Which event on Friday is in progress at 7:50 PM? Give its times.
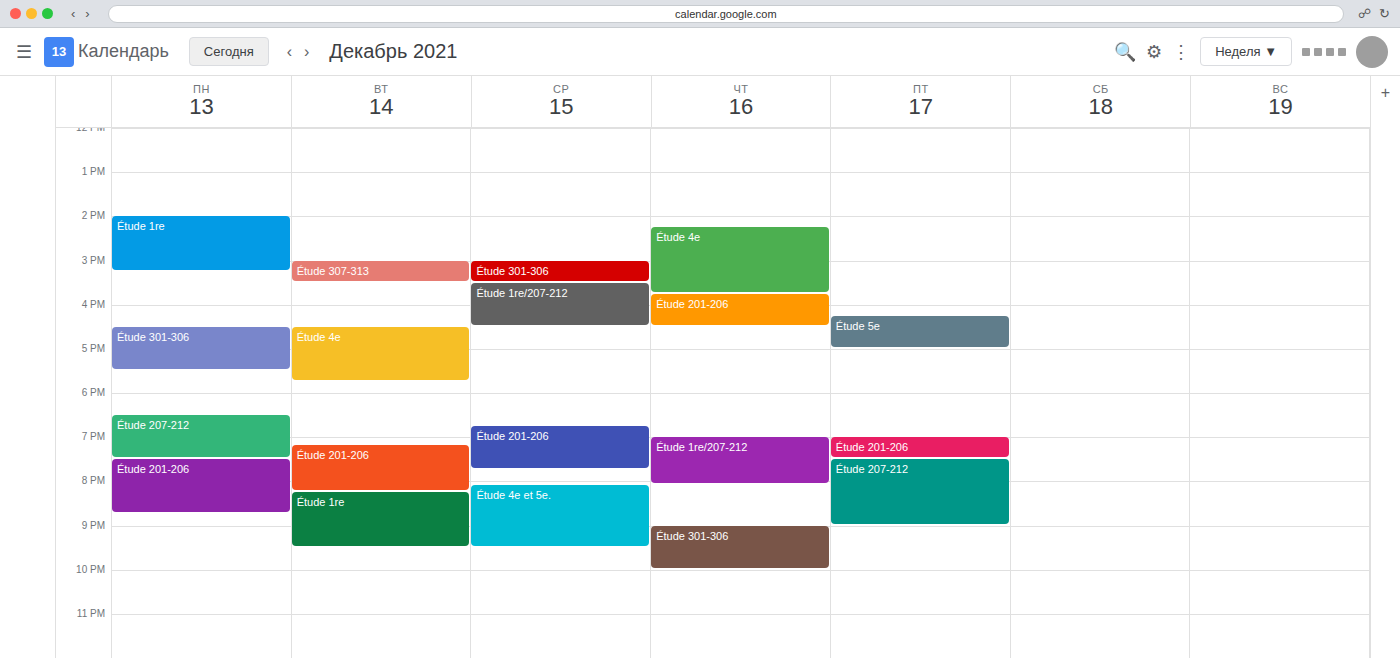
"Étude 207-212", 7:30 PM to 9:00 PM